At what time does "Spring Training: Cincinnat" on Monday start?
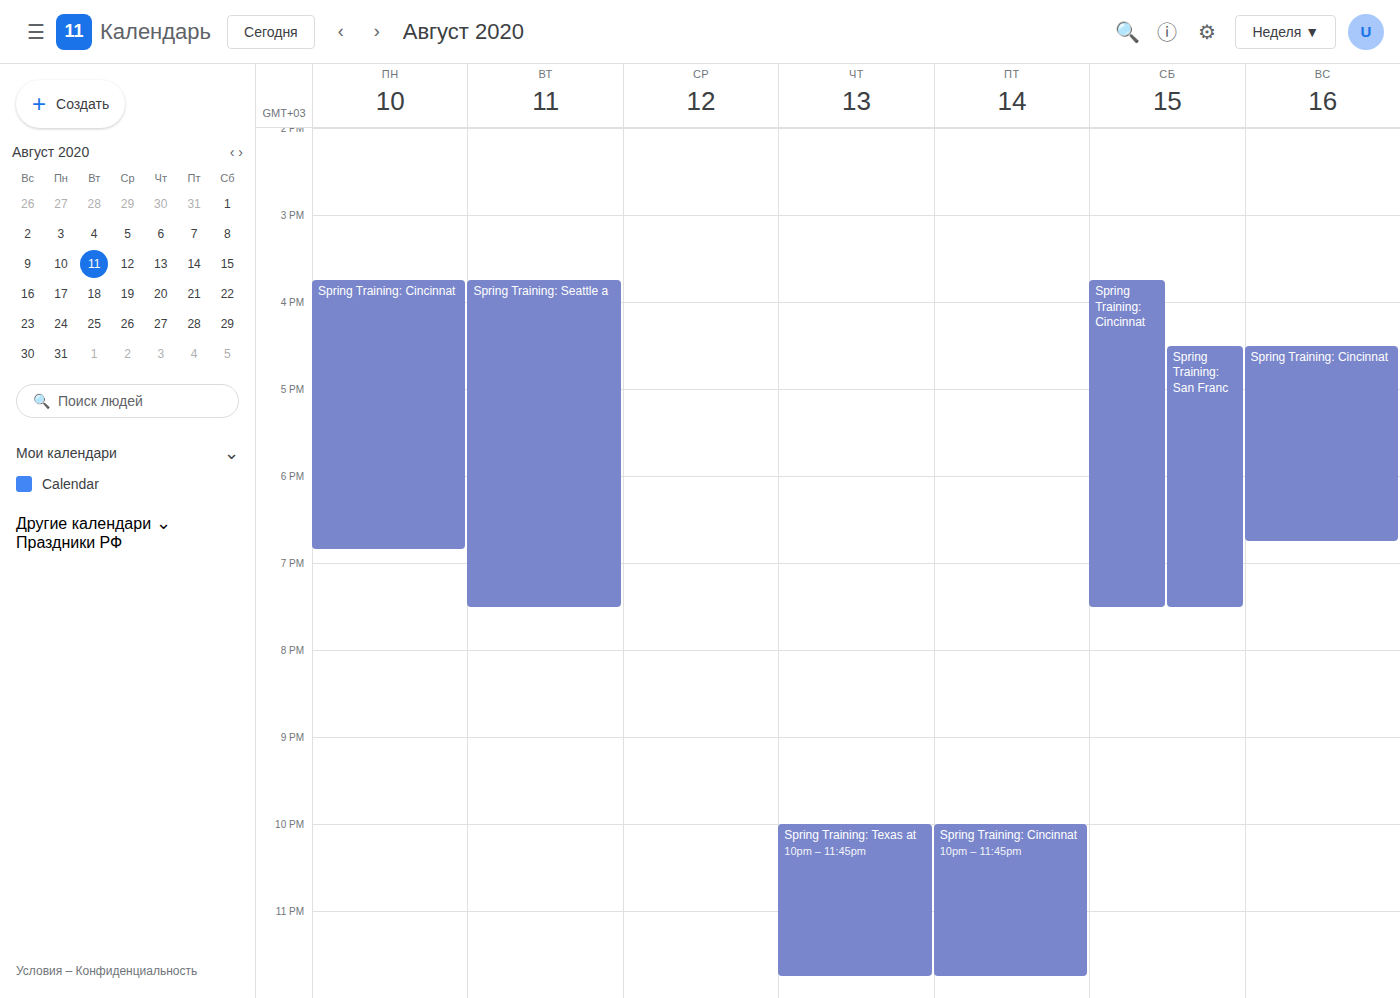
3:45 PM